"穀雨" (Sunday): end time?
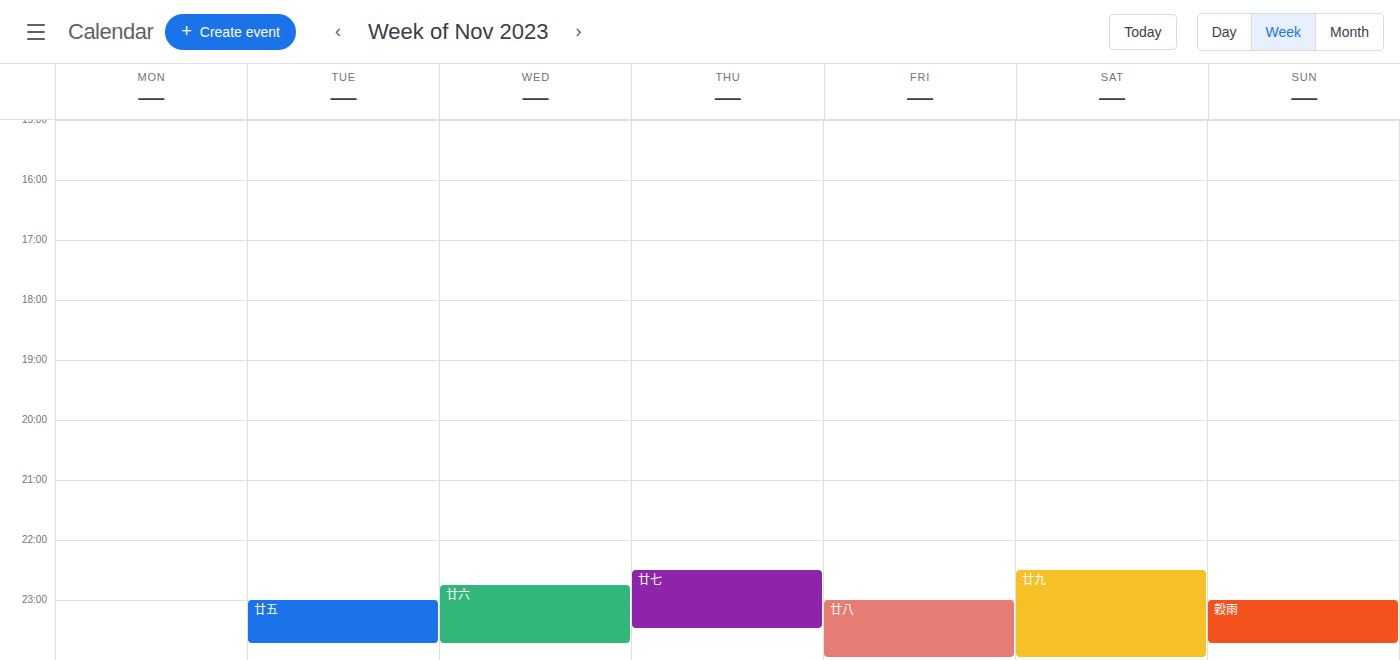
11:45 PM